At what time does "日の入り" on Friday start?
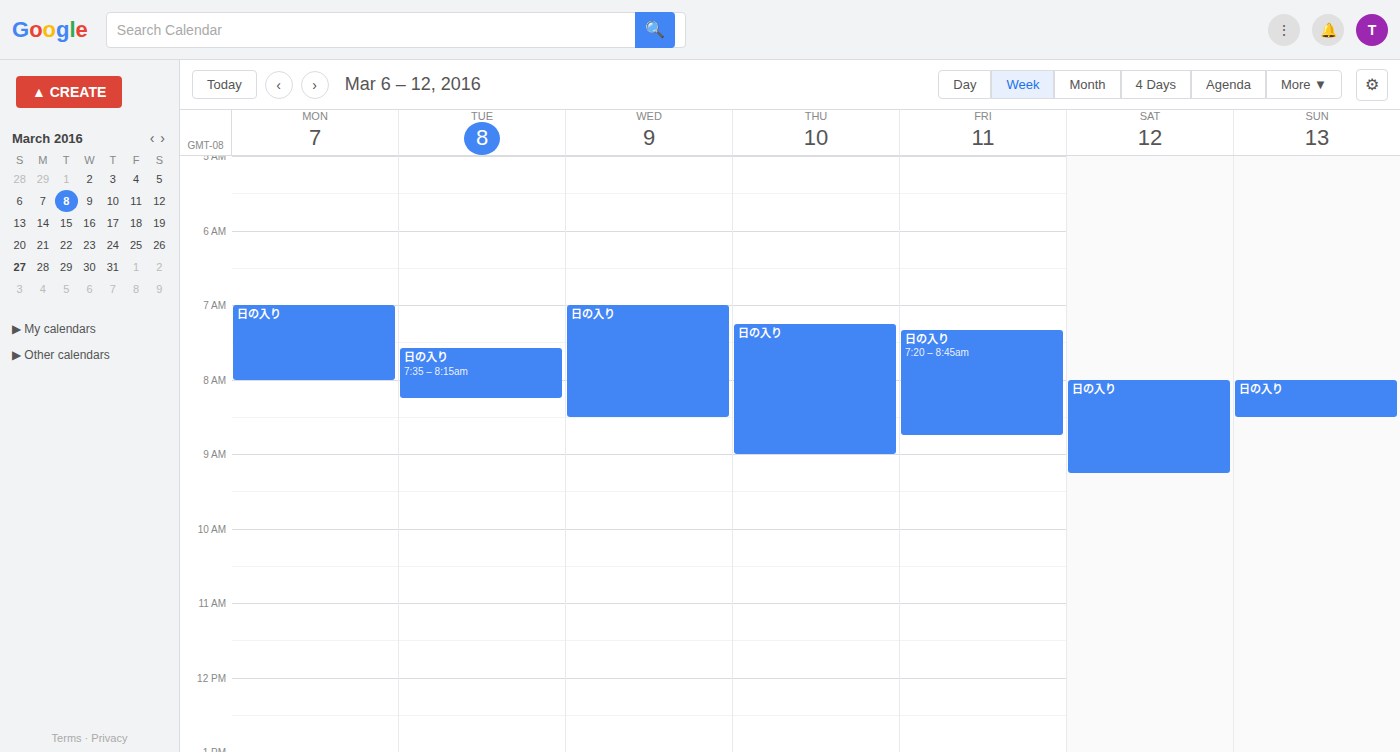
7:20 AM